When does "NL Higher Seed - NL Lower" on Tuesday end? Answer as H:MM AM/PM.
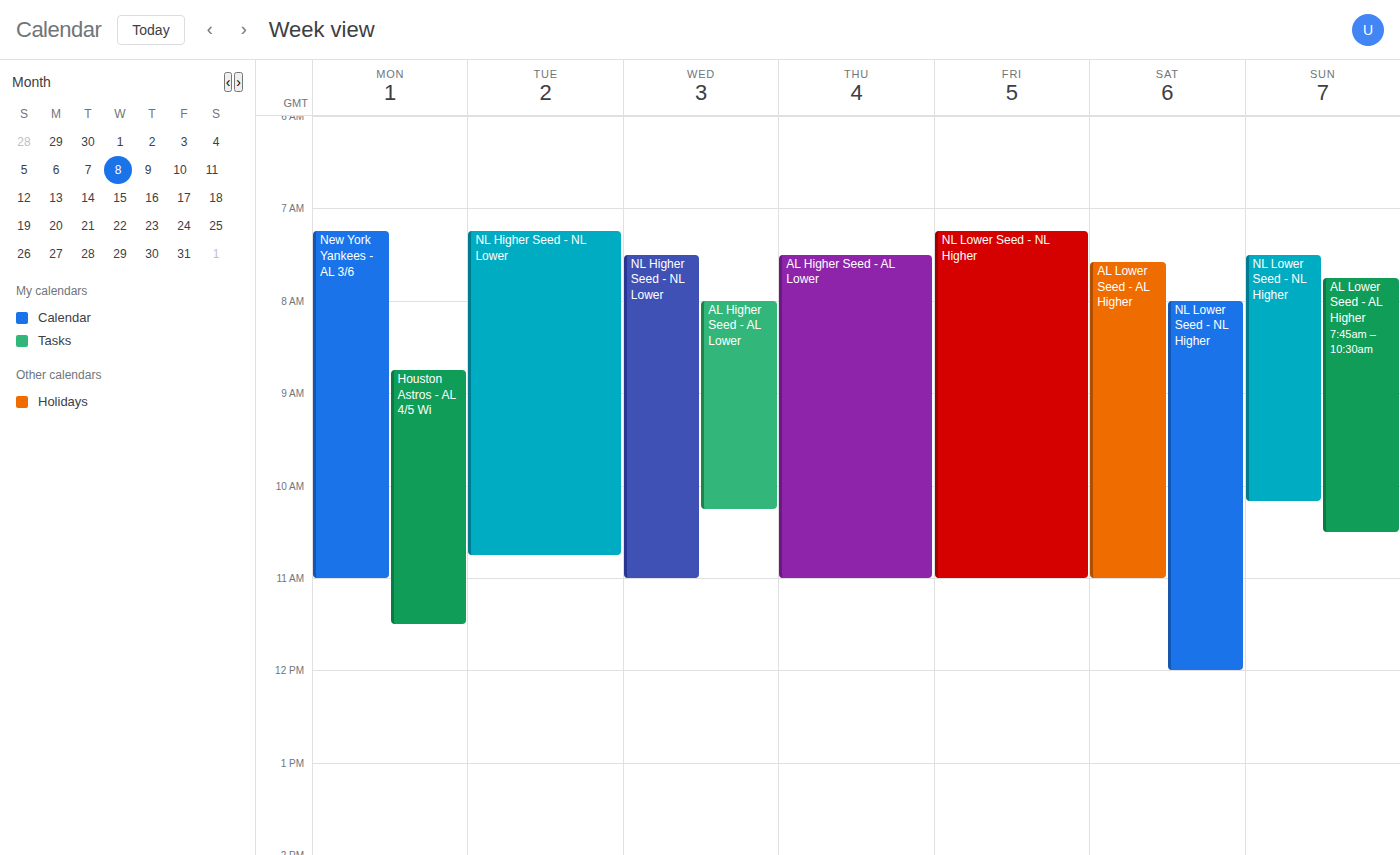
10:45 AM